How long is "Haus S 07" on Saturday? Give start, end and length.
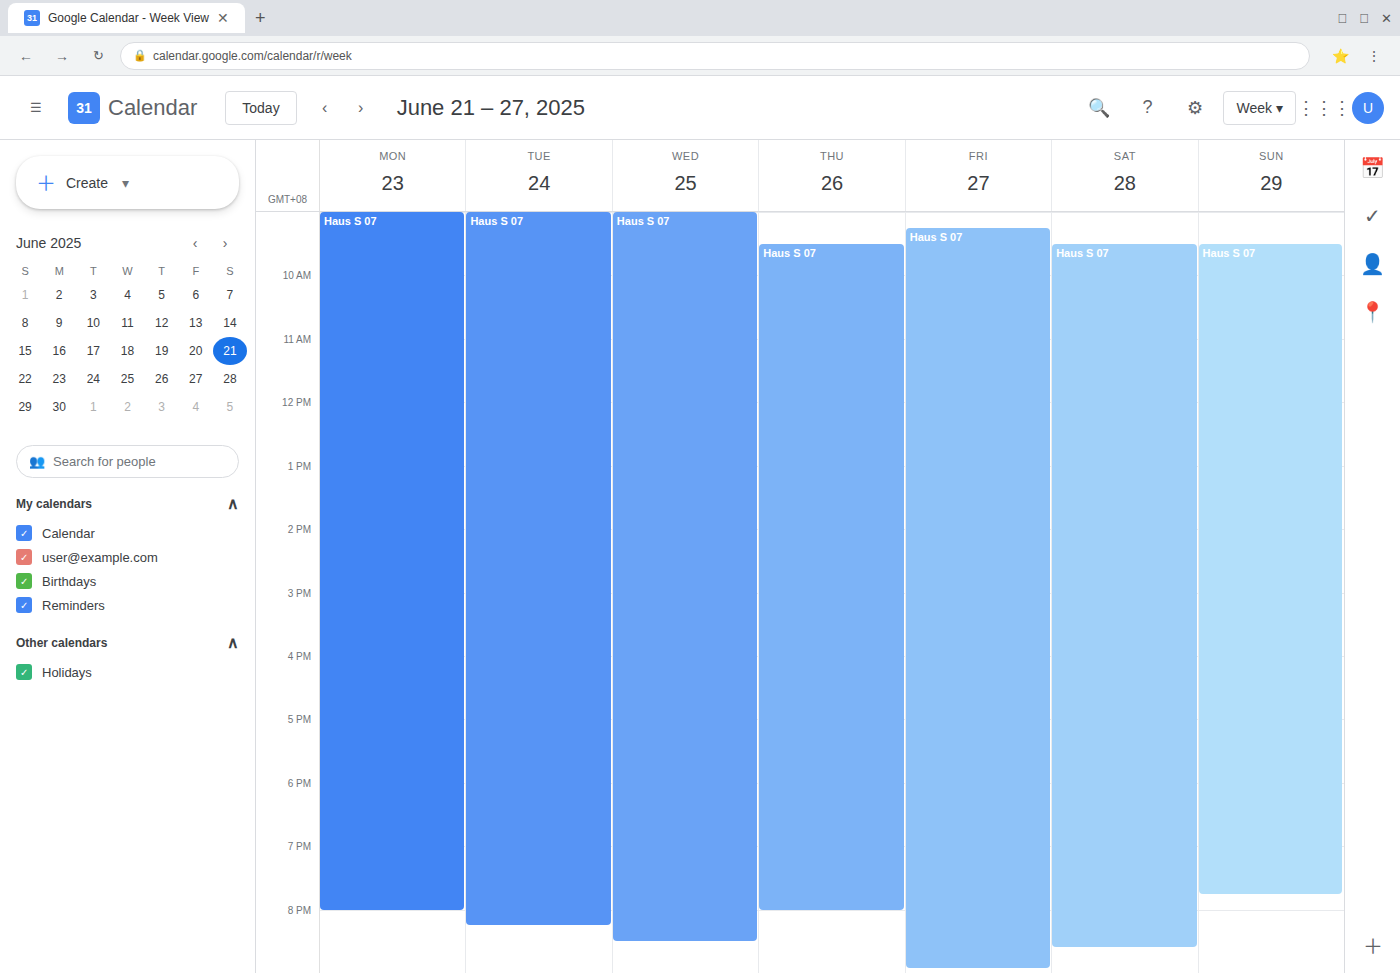
9:30 AM to 8:35 PM, 11 hours 5 minutes